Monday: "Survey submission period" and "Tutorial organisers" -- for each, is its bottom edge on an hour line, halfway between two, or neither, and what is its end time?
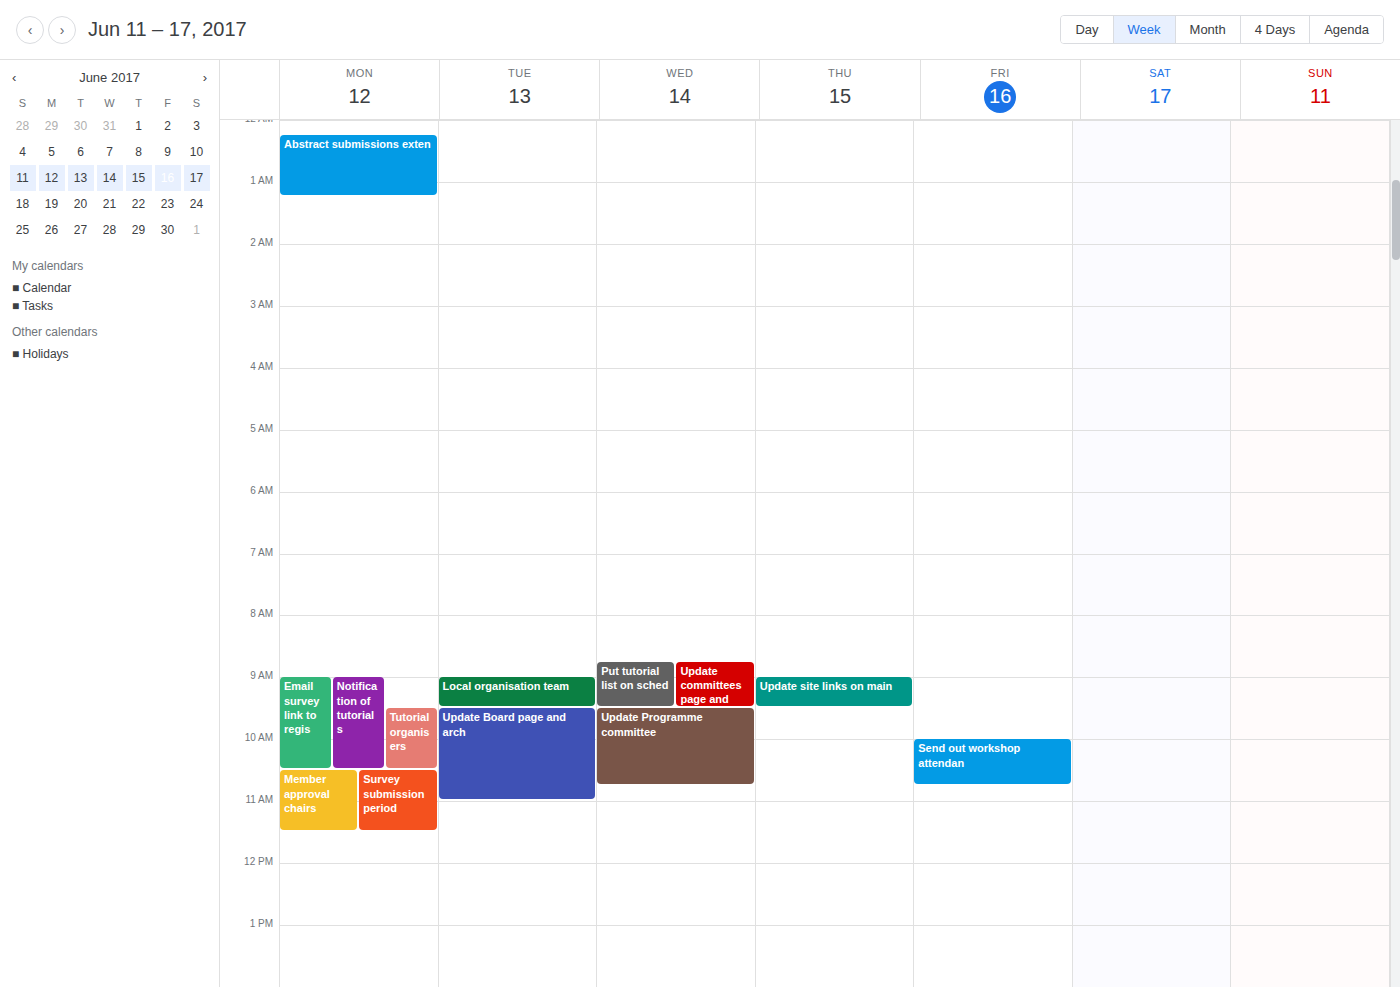
"Survey submission period": 11:30 AM, halfway between the 11 AM and 12 PM lines. "Tutorial organisers": 10:30 AM, halfway between the 10 AM and 11 AM lines.